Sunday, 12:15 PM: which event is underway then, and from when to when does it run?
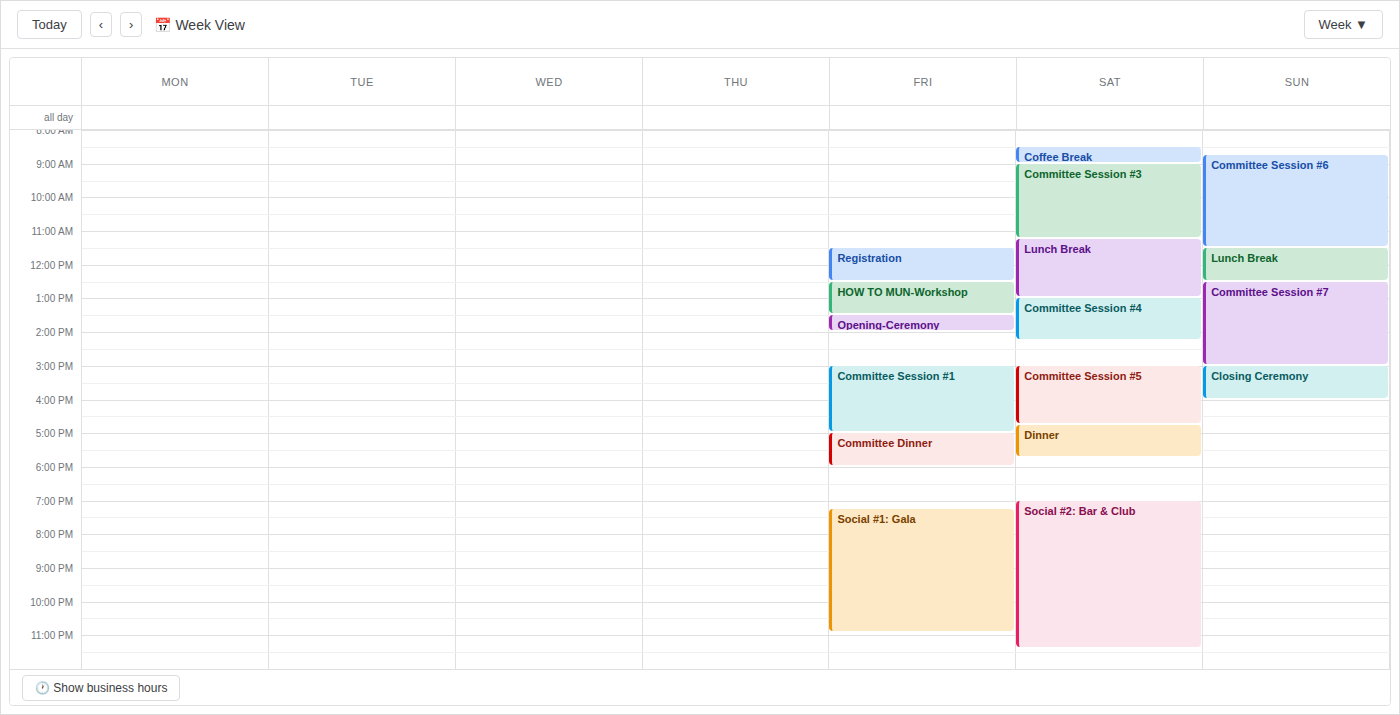
"Lunch Break", 11:30 AM to 12:30 PM